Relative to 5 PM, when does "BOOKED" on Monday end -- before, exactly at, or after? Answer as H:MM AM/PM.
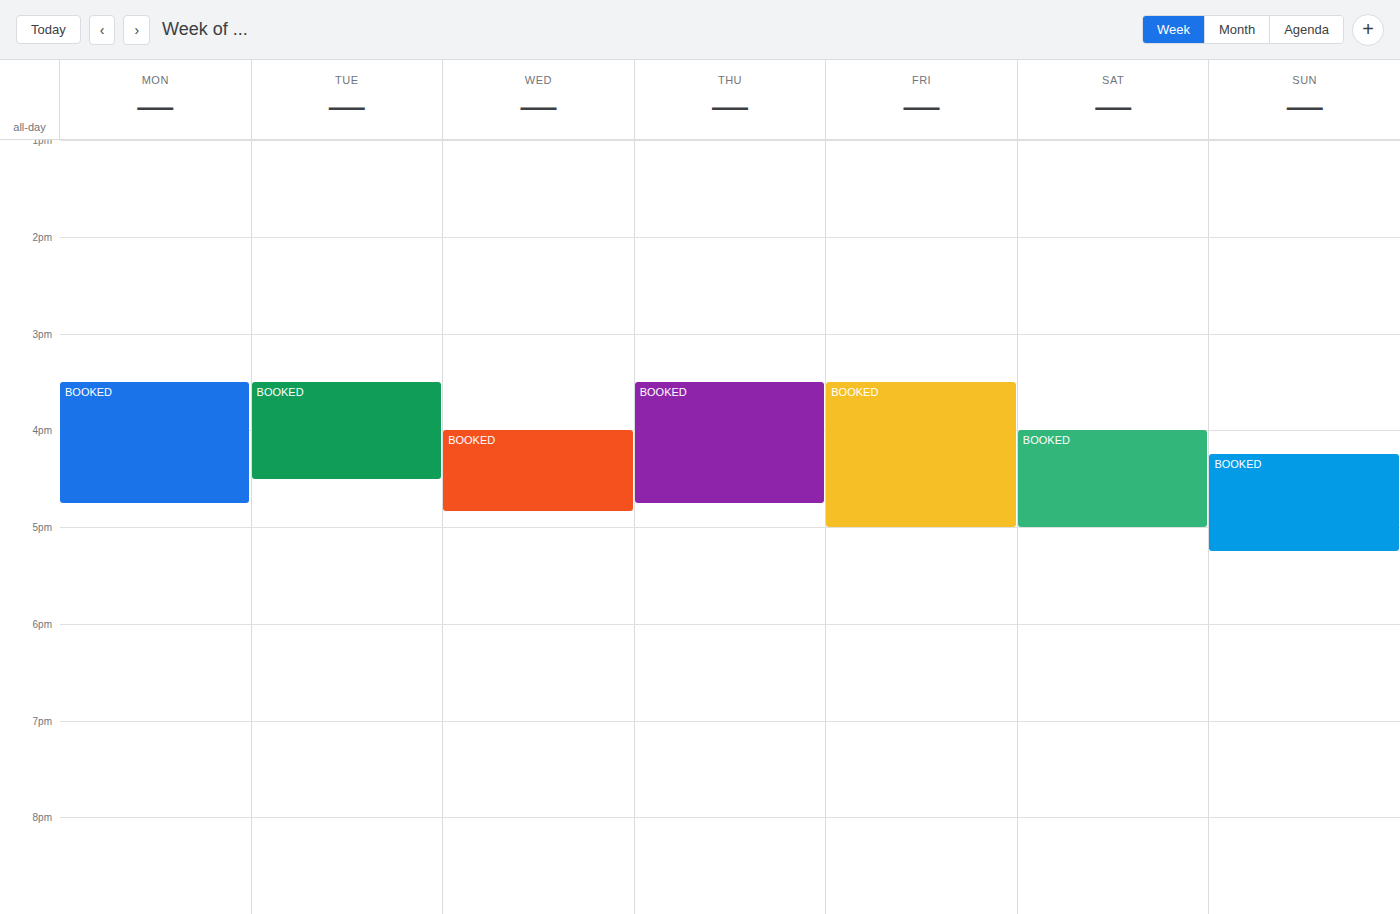
4:45 PM -- before 5 PM, 15 minutes above the 5 PM line.